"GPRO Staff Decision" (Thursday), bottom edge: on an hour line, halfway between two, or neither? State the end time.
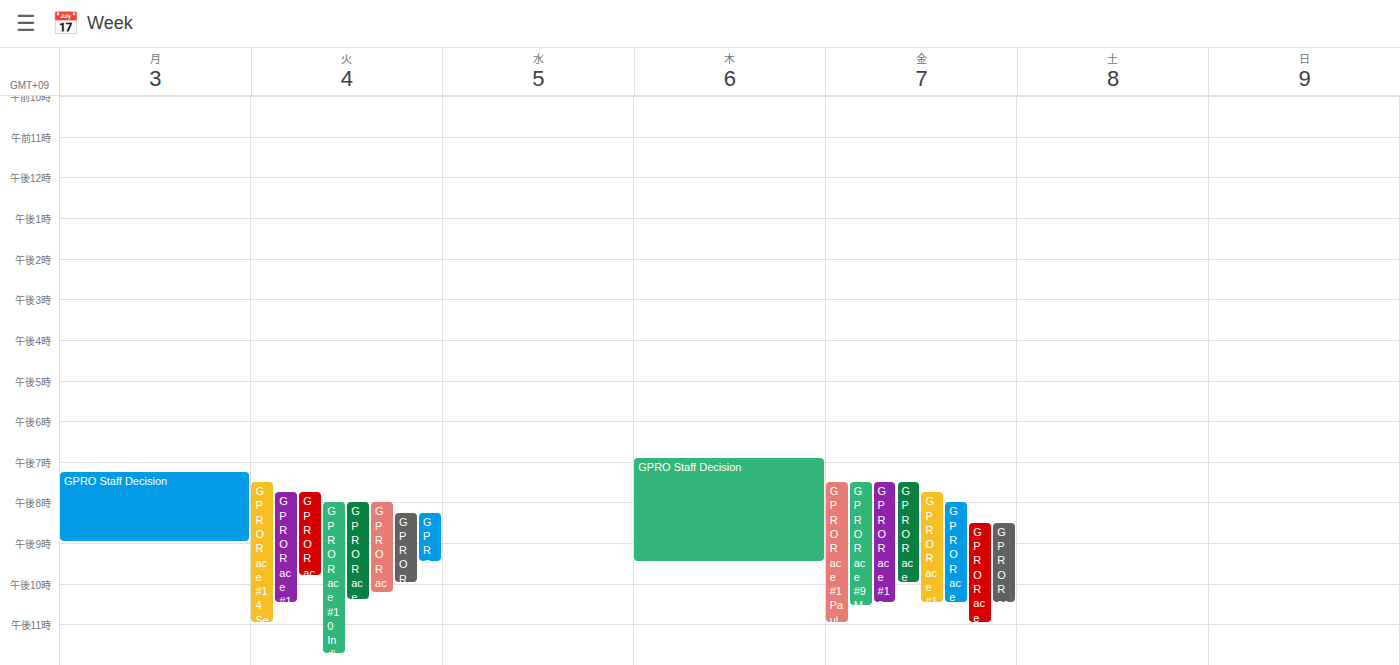
9:30 PM -- halfway between the 9 PM and 10 PM lines.